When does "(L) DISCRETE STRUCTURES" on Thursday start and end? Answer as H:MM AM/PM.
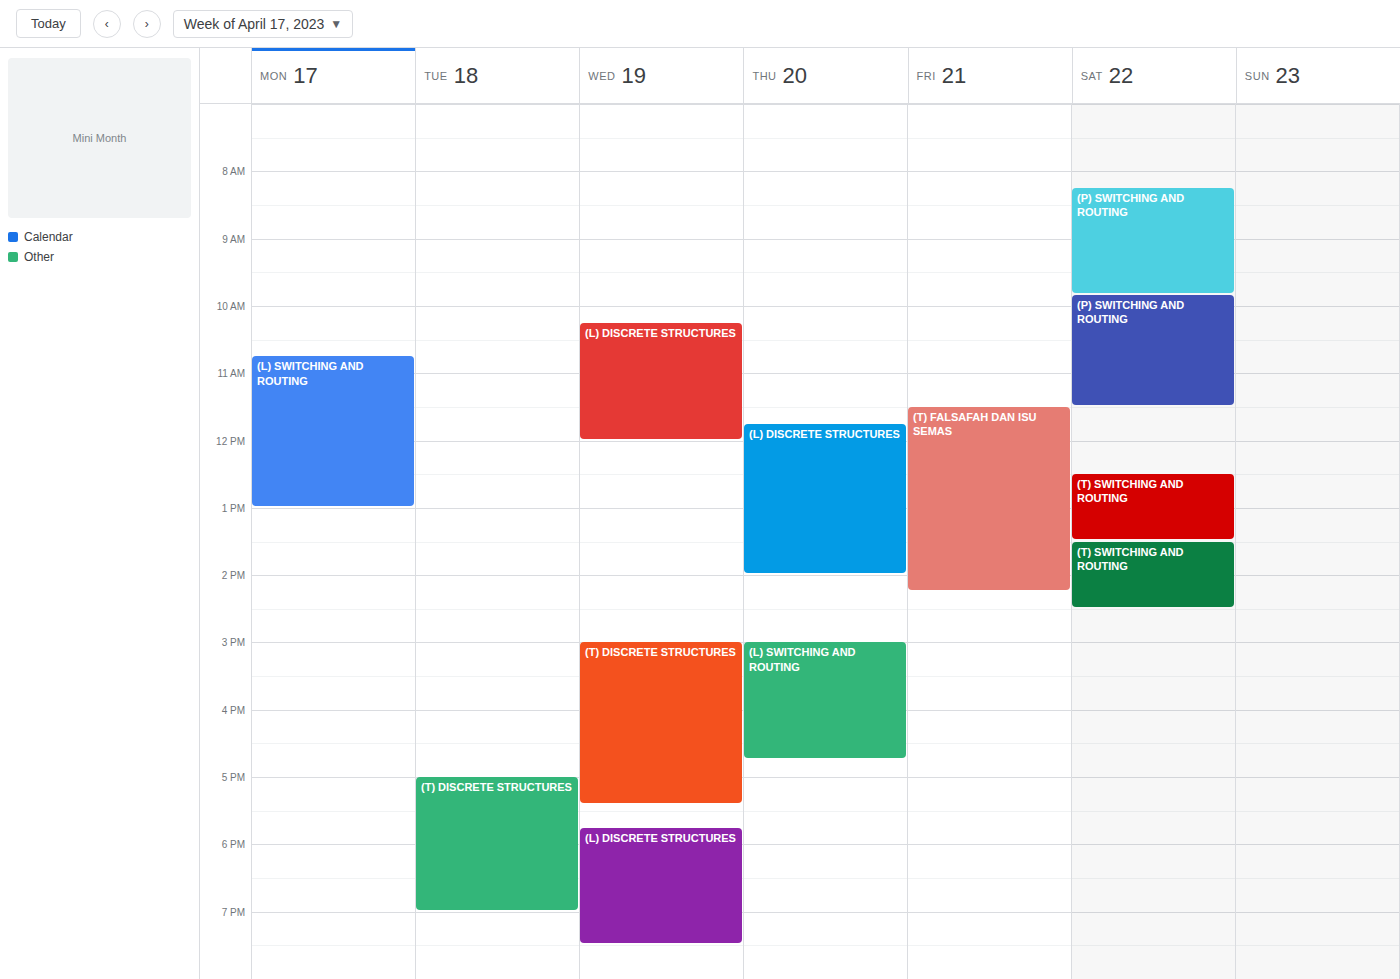
11:45 AM to 2:00 PM